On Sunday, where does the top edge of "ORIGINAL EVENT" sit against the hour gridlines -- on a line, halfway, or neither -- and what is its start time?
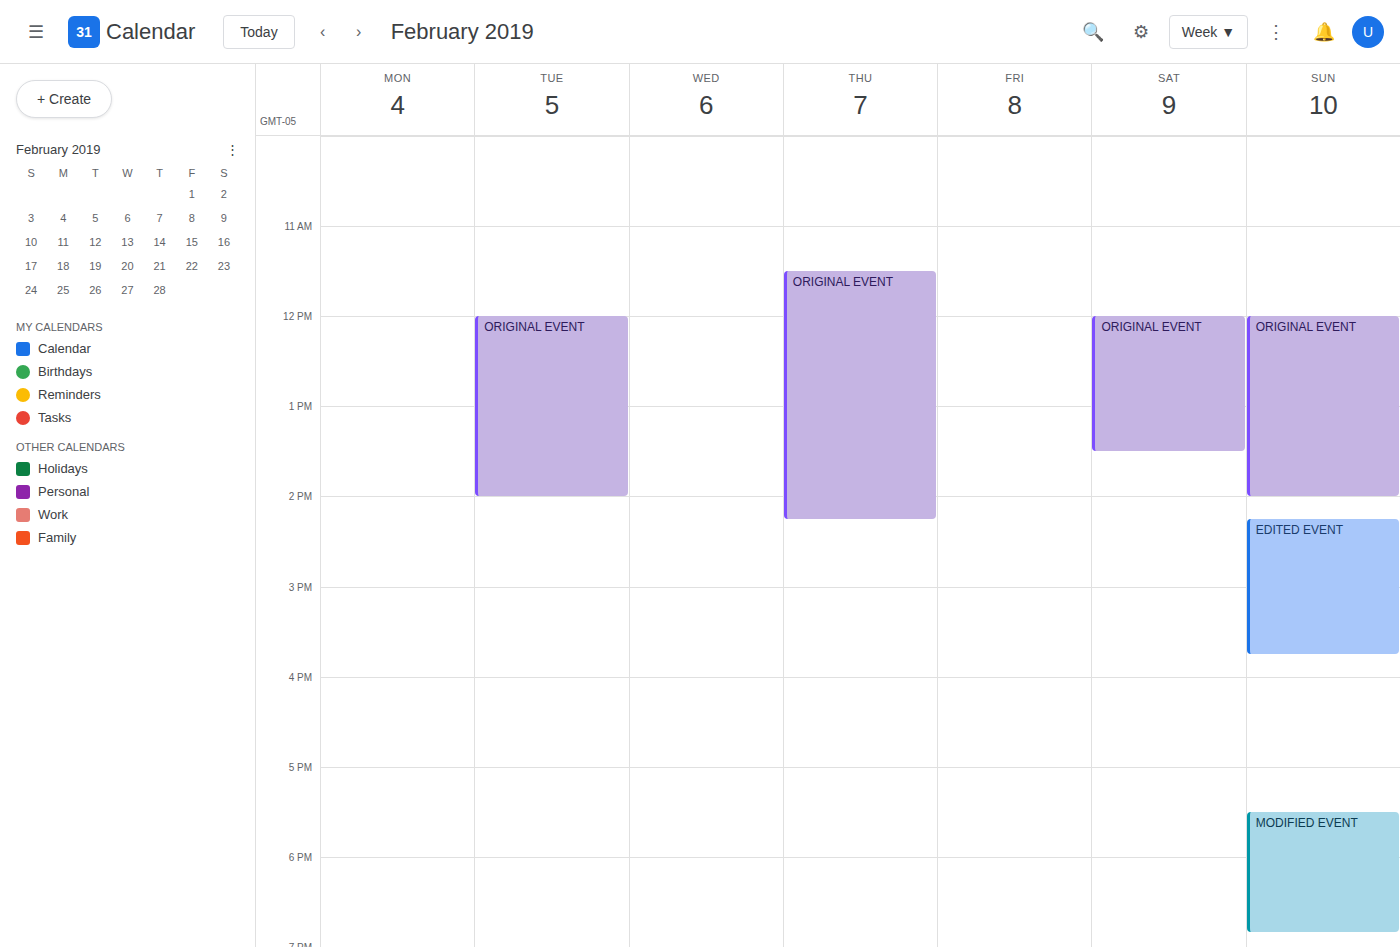
12:00 PM -- exactly on the 12 PM line.